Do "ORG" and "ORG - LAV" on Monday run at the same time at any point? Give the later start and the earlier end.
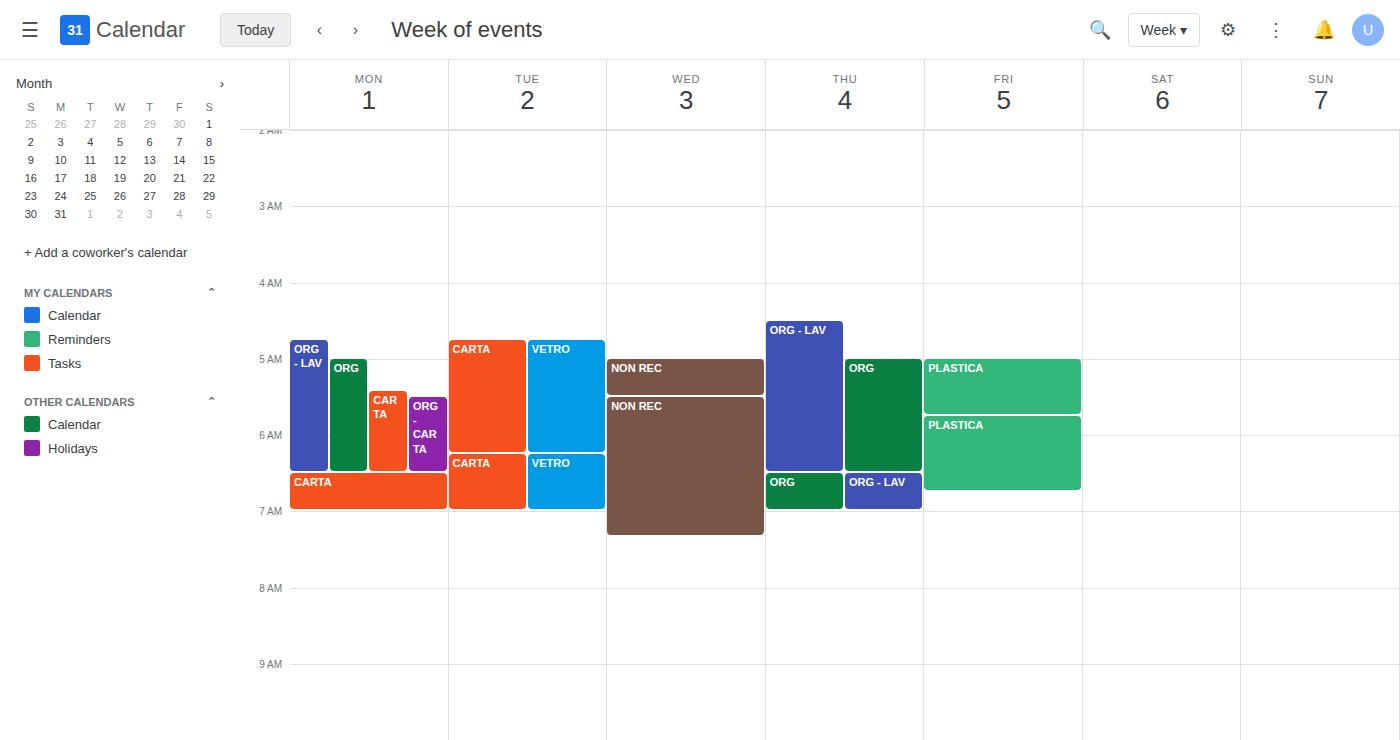
"ORG" runs 5:00 AM to 6:30 AM, inside "ORG - LAV" -- they overlap.